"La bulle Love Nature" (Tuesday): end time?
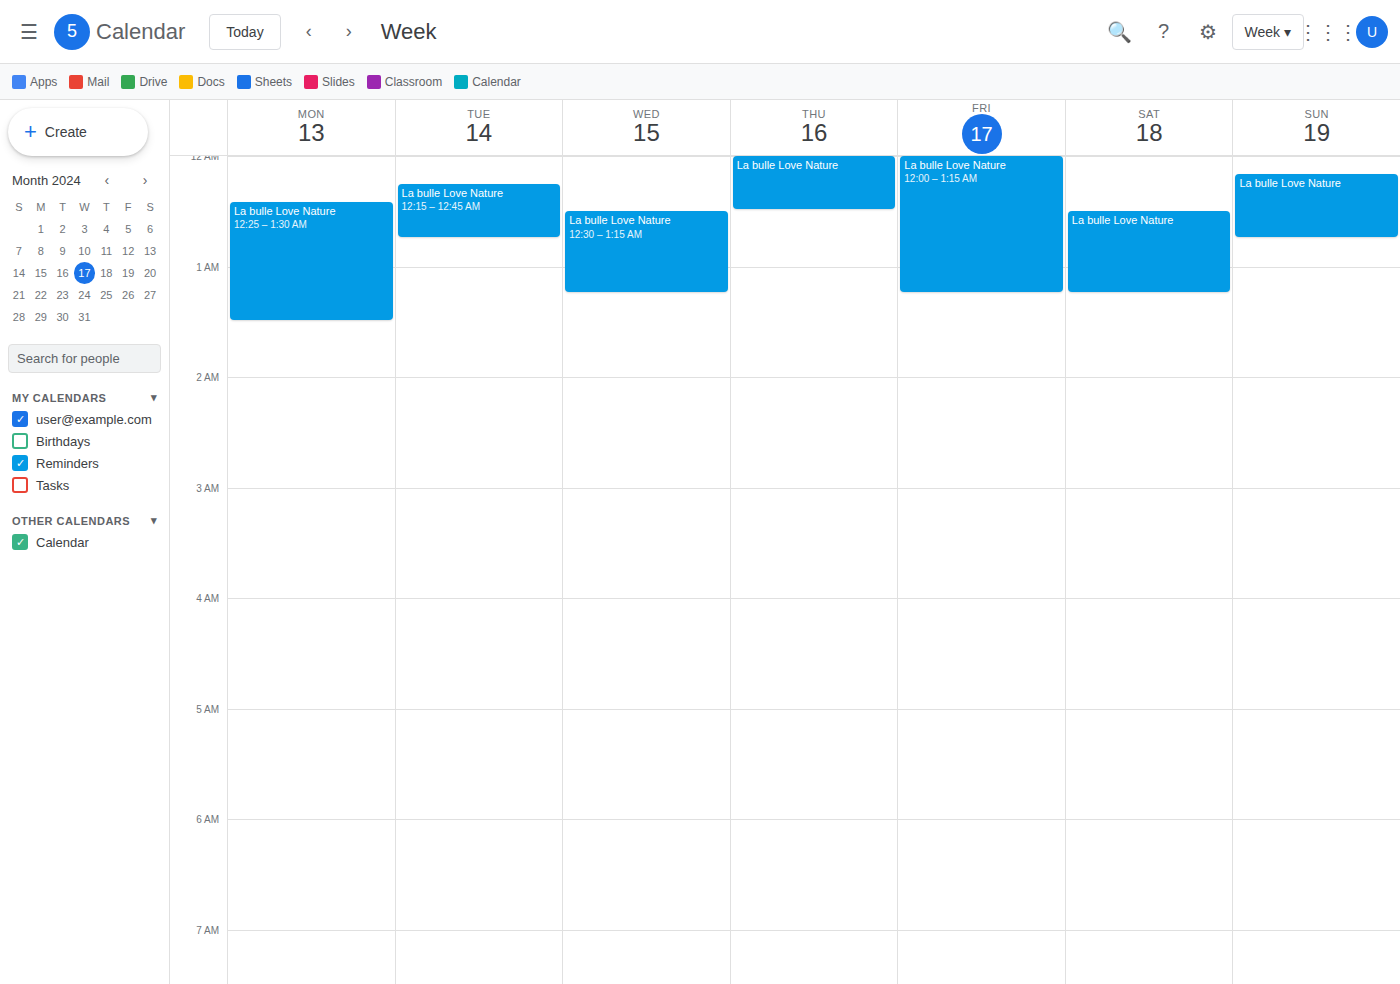
12:45 AM